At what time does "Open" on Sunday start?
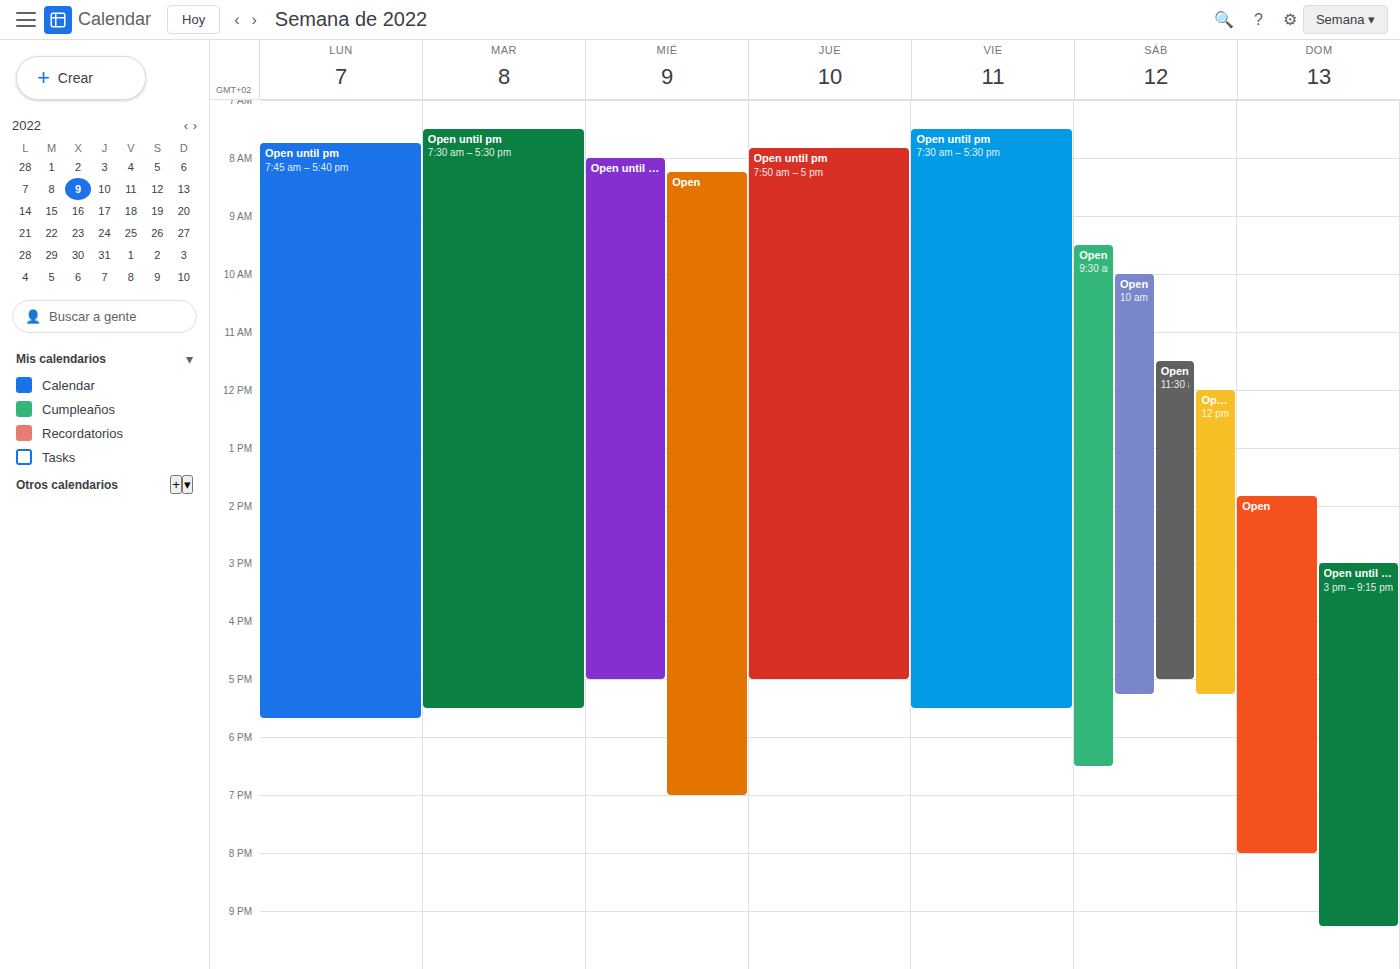
1:50 PM